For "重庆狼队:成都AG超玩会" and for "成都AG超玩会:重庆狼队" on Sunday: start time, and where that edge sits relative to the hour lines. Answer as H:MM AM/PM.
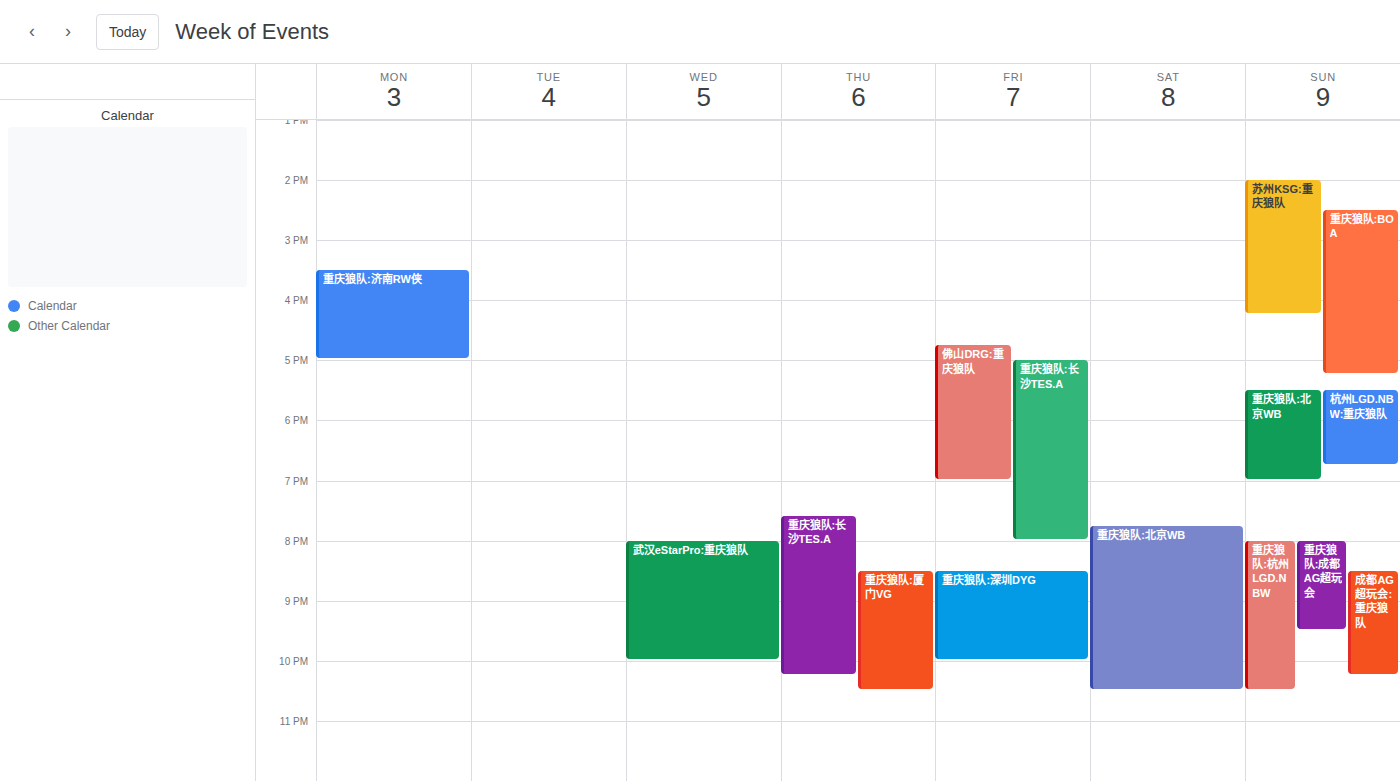
"重庆狼队:成都AG超玩会": 8:00 PM, exactly on the 8 PM line. "成都AG超玩会:重庆狼队": 8:30 PM, halfway between the 8 PM and 9 PM lines.